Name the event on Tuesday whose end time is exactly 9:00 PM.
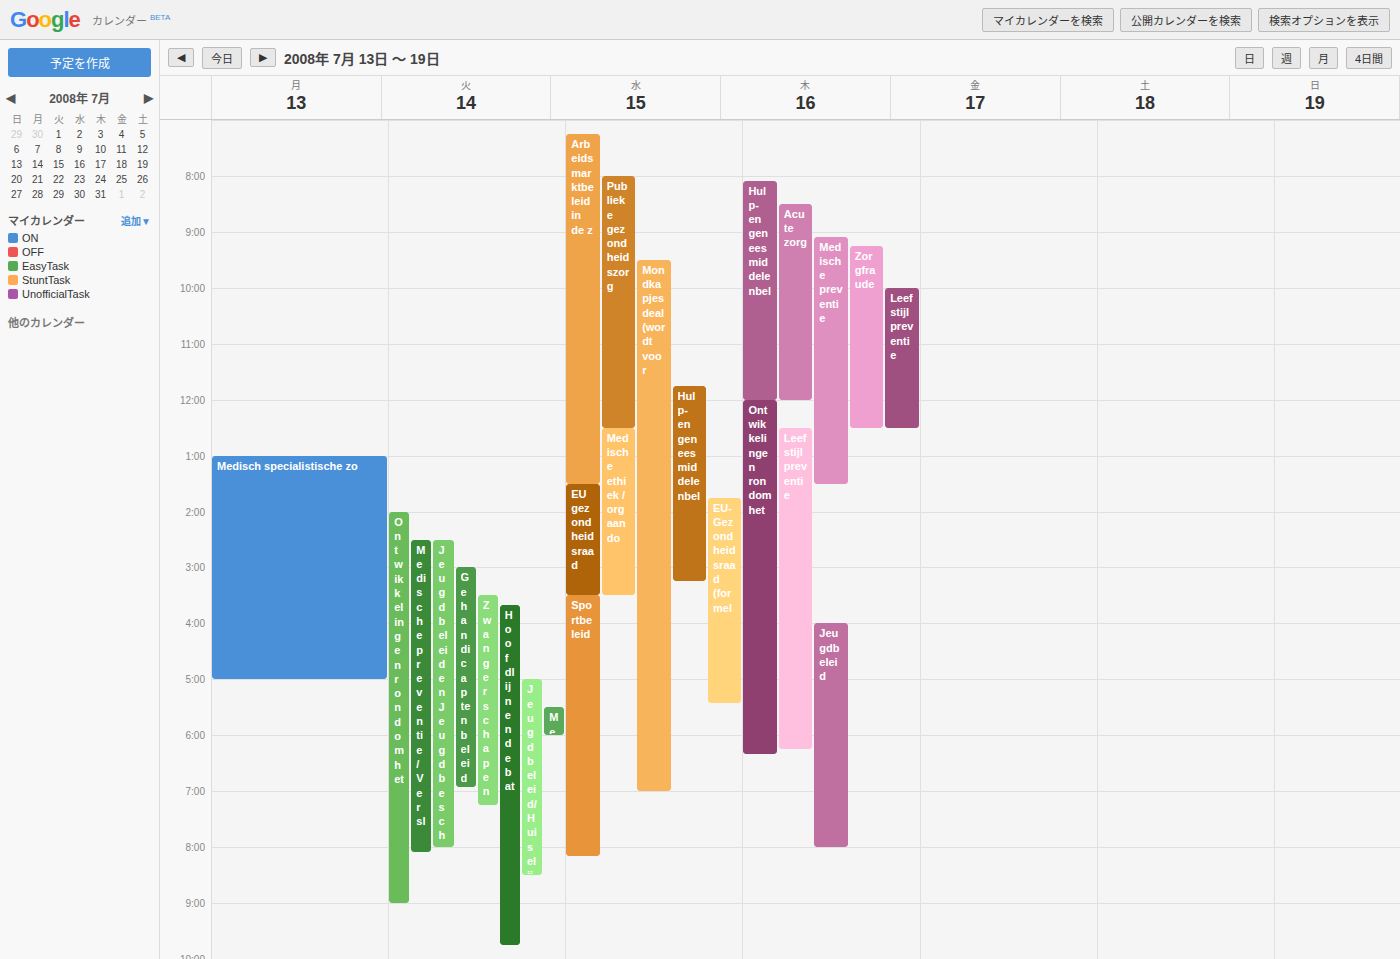
"Ontwikkelingen rondom het"